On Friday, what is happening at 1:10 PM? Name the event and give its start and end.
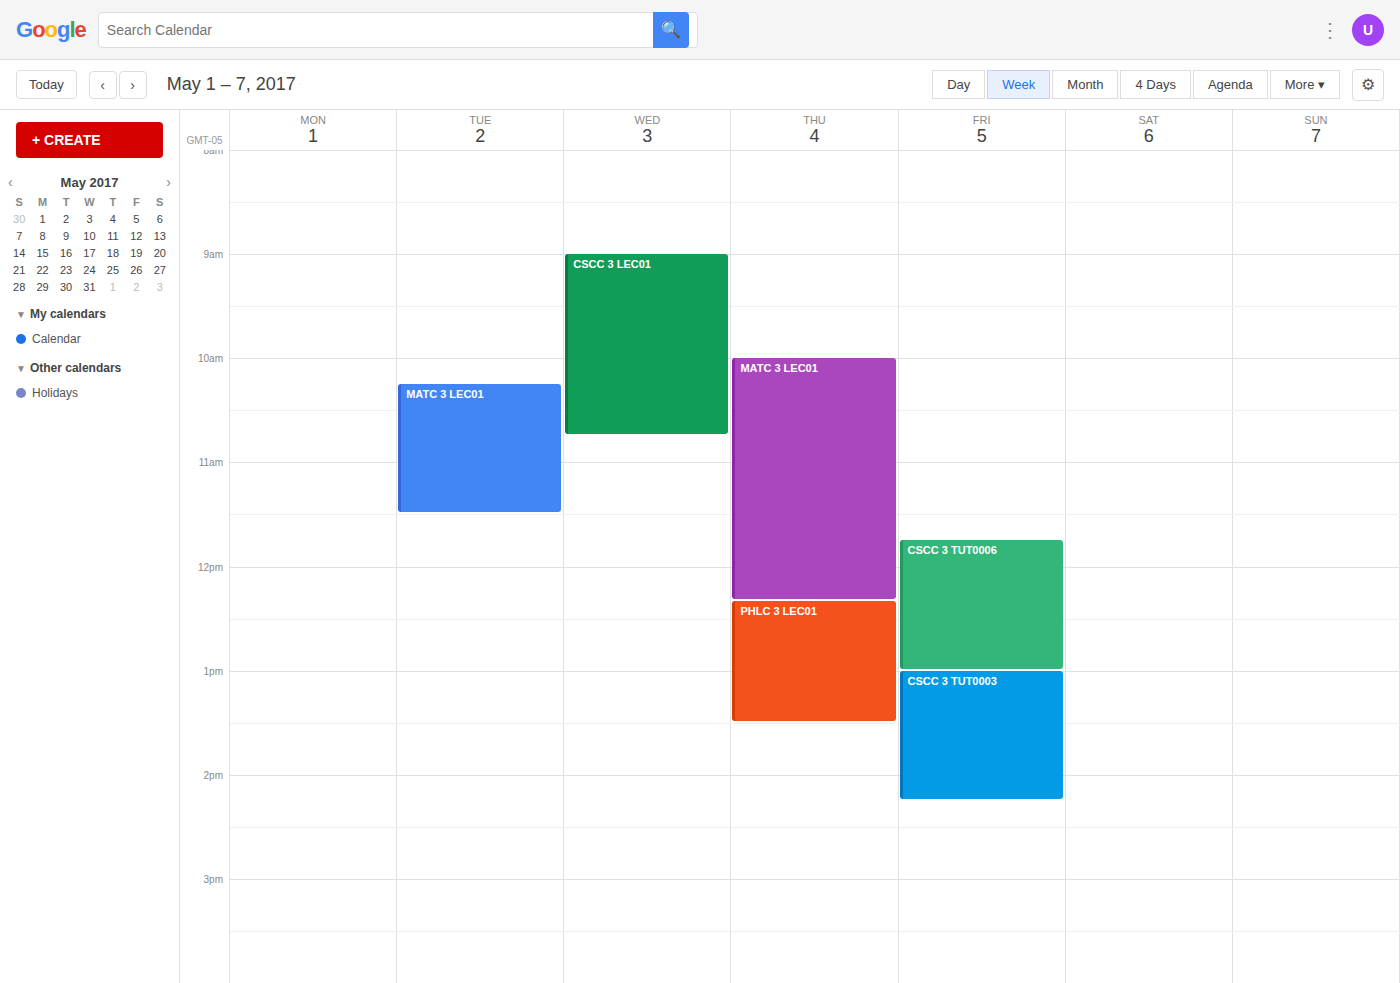
"CSCC 3 TUT0003", 1:00 PM to 2:15 PM